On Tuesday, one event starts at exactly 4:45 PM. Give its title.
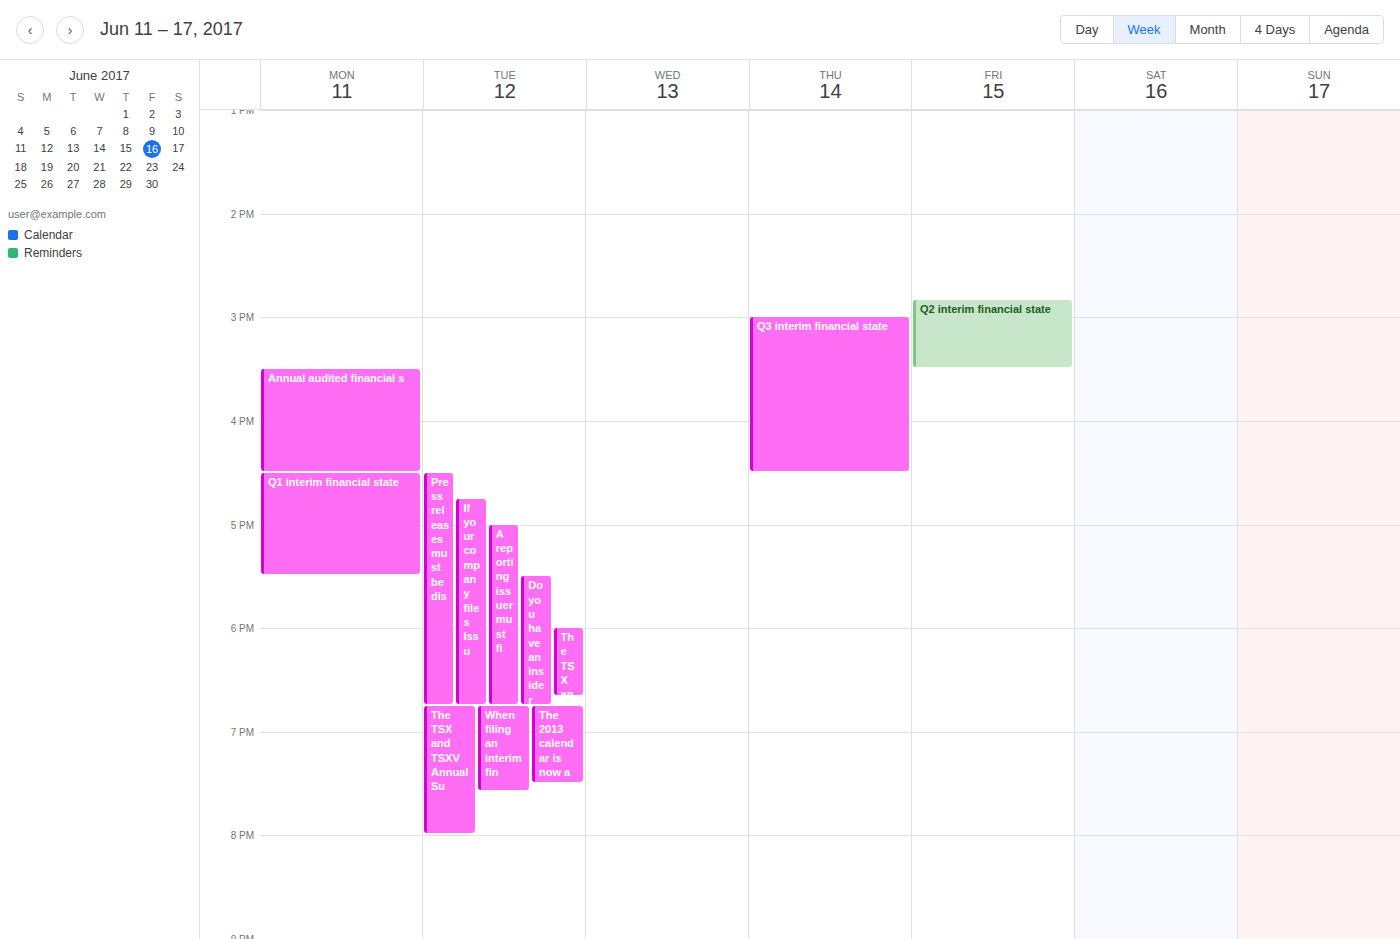
"If your company files Issu"